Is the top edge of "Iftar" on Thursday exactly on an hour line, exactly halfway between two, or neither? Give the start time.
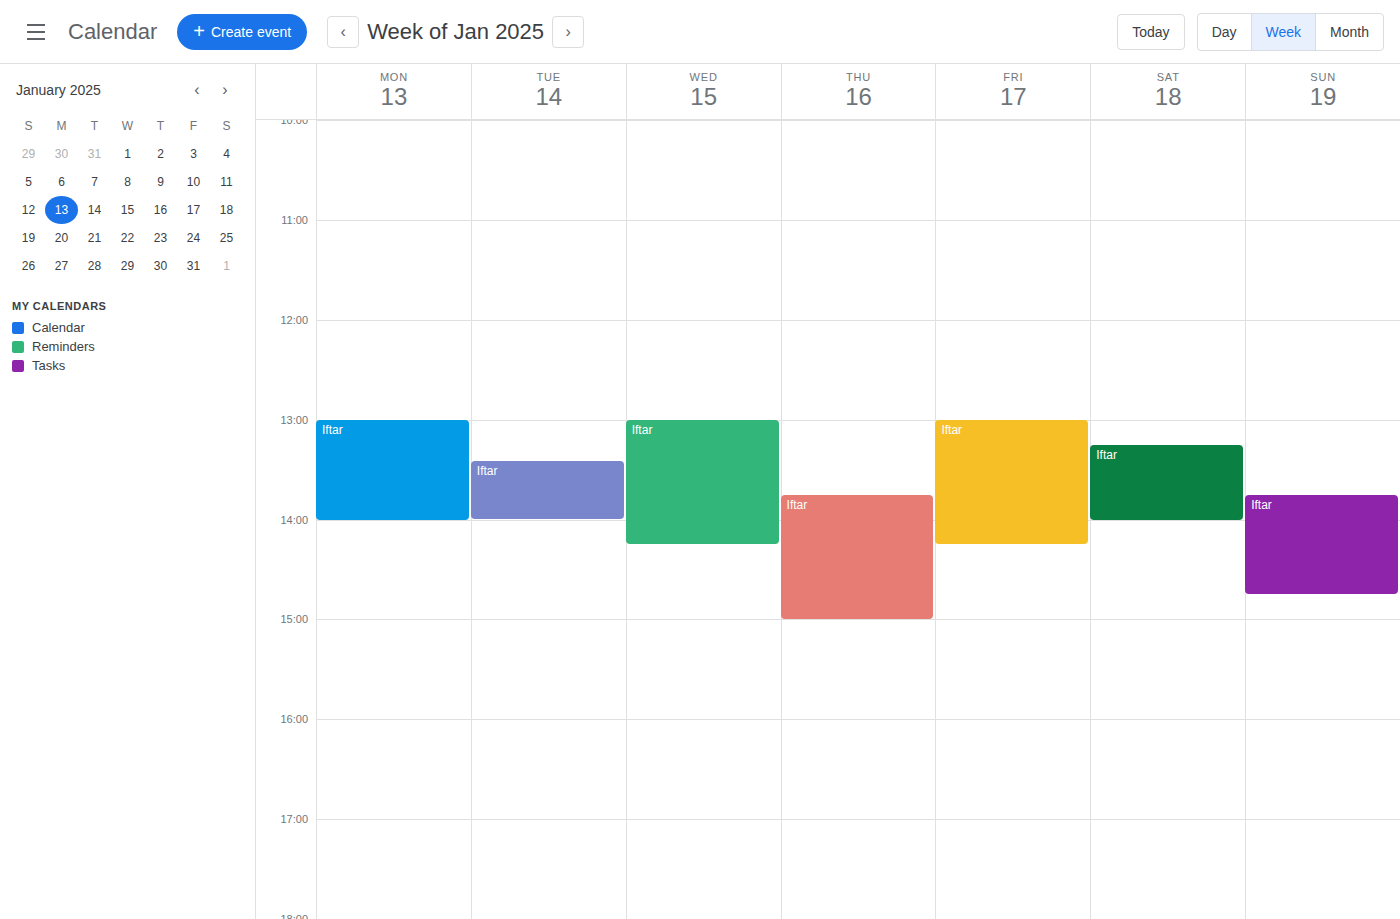
1:45 PM -- neither: three quarters of the way from the 1 PM line to the 2 PM line.